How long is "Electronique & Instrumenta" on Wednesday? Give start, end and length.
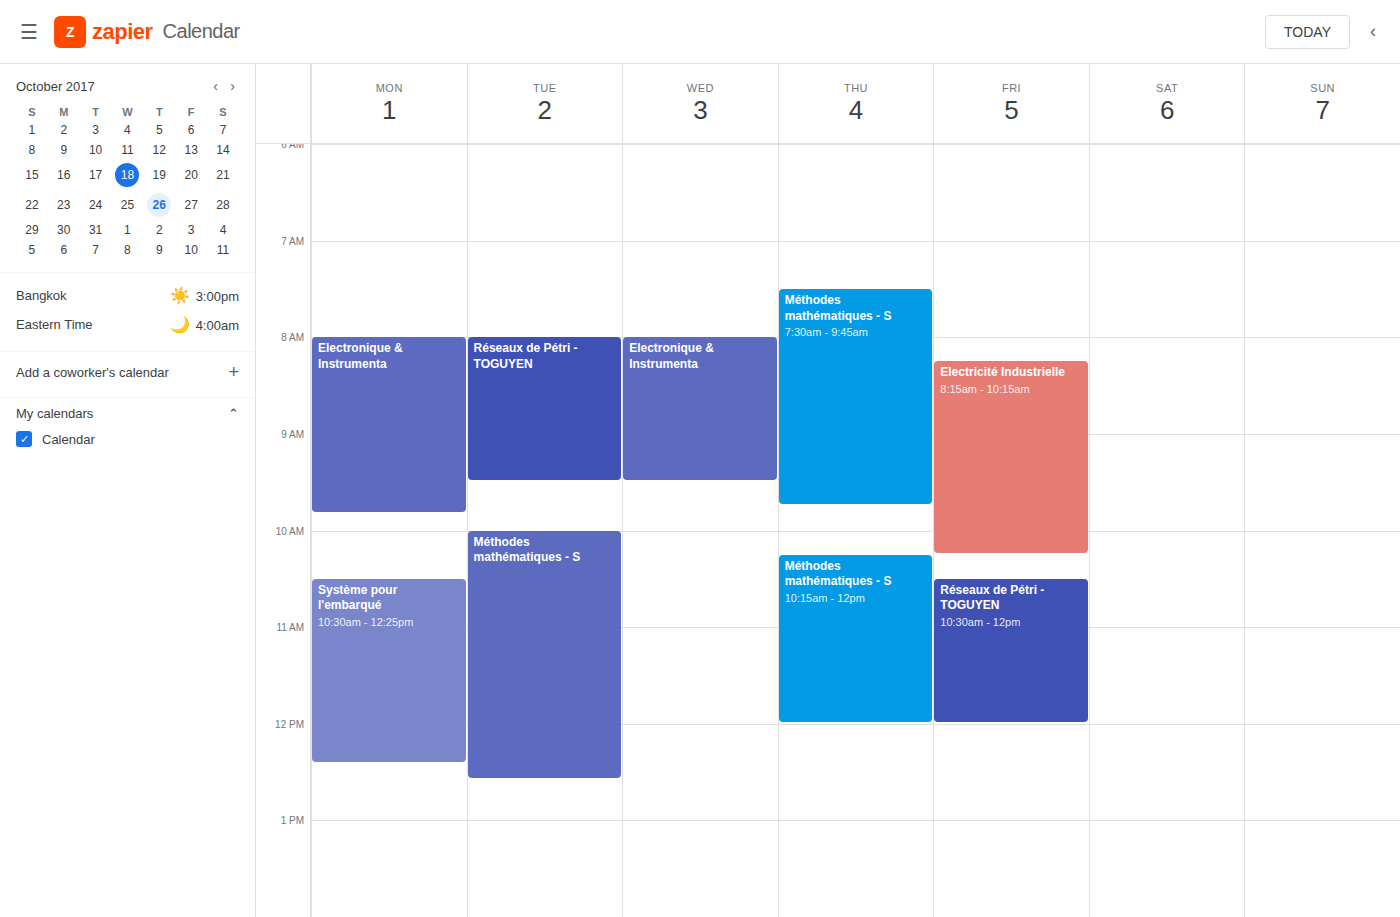
8:00 AM to 9:30 AM, 1 hour 30 minutes